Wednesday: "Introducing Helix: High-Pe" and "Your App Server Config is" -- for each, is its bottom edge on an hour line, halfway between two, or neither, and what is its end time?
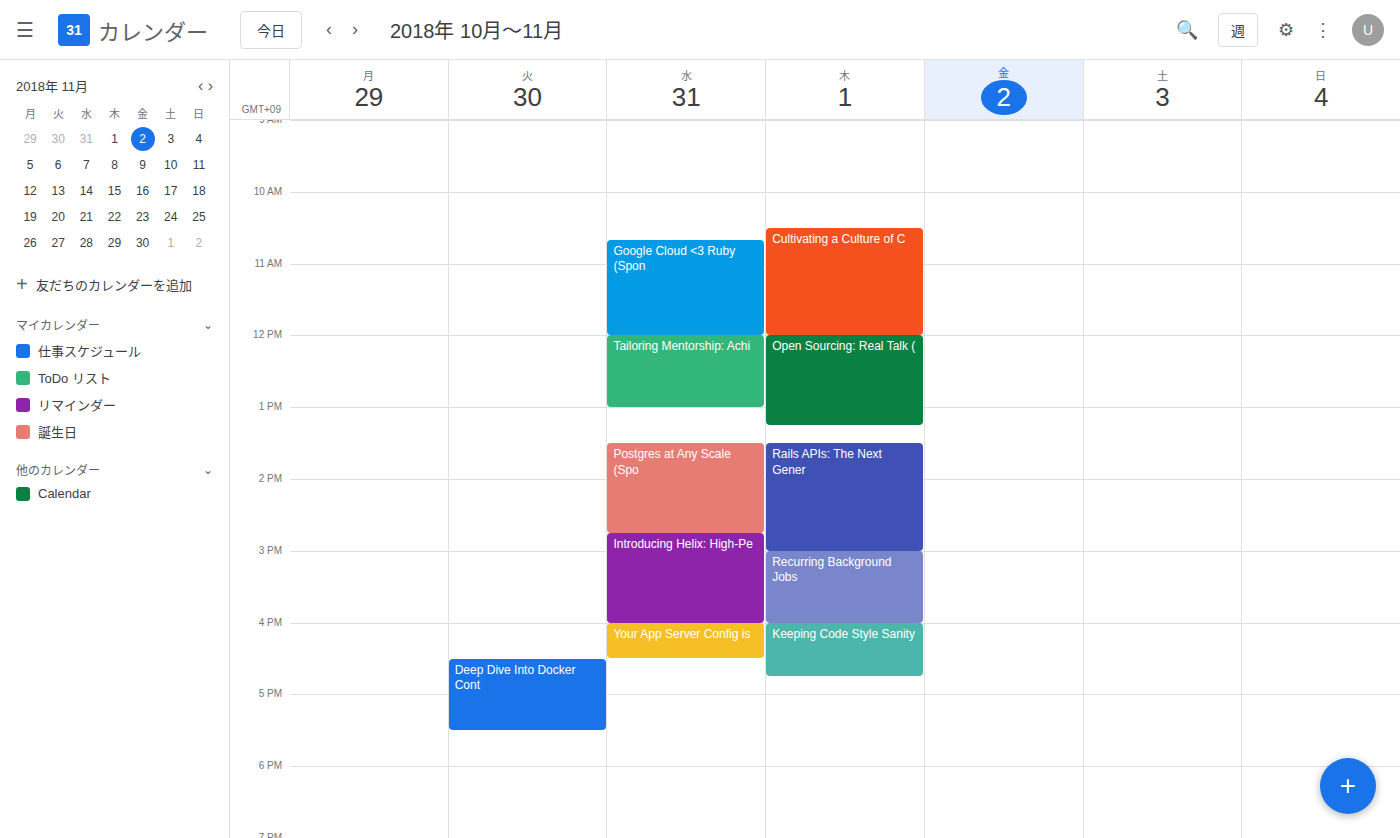
"Introducing Helix: High-Pe": 4:00 PM, exactly on the 4 PM line. "Your App Server Config is": 4:30 PM, halfway between the 4 PM and 5 PM lines.